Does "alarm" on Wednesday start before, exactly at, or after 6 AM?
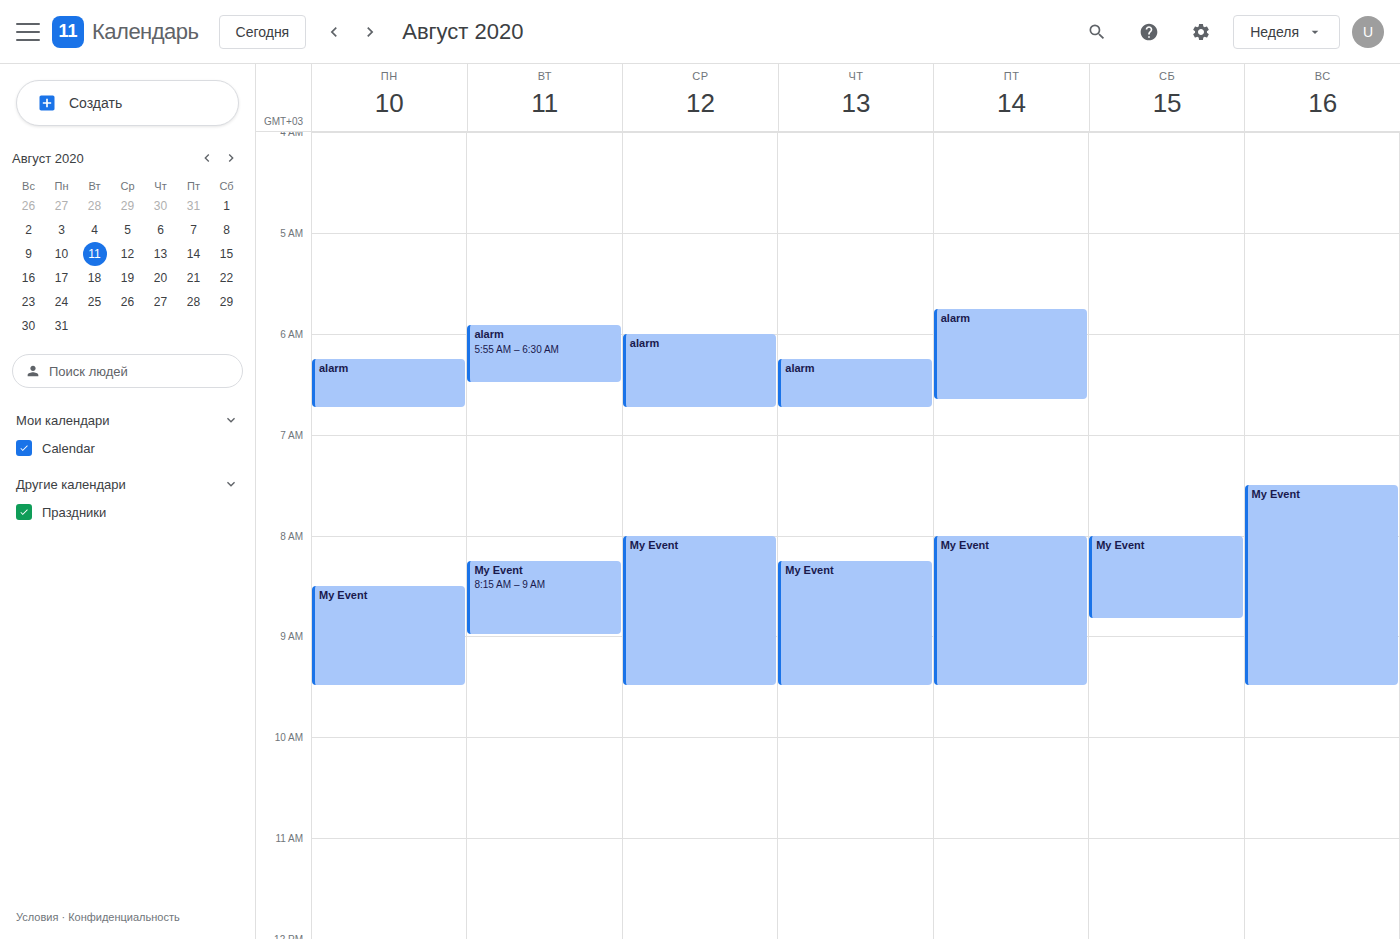
6:00 AM -- exactly at 6 AM, on the 6 AM line.